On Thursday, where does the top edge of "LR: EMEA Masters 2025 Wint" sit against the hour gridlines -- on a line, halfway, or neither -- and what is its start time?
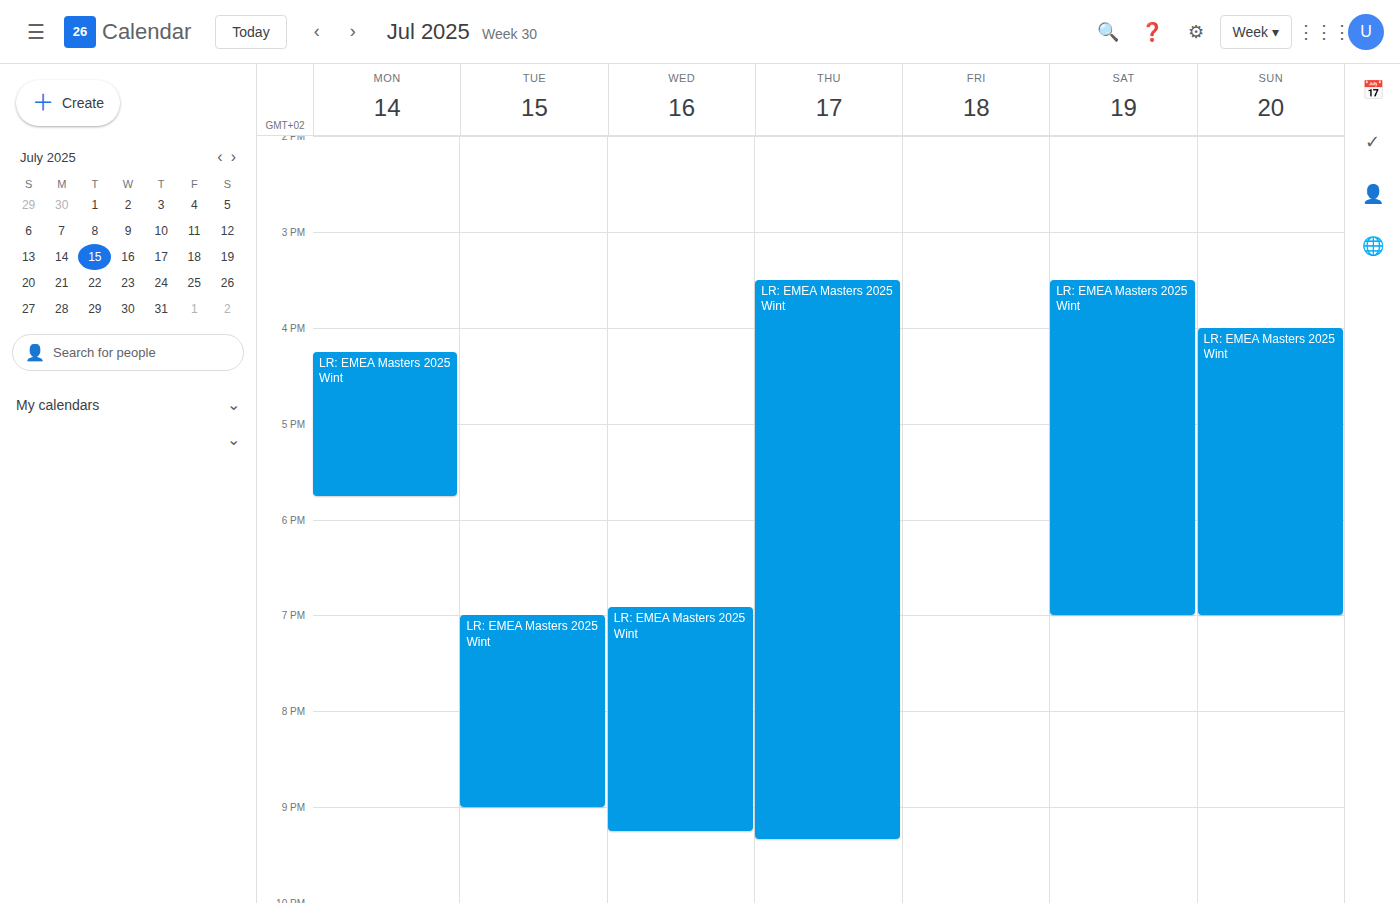
3:30 PM -- halfway between the 3 PM and 4 PM lines.